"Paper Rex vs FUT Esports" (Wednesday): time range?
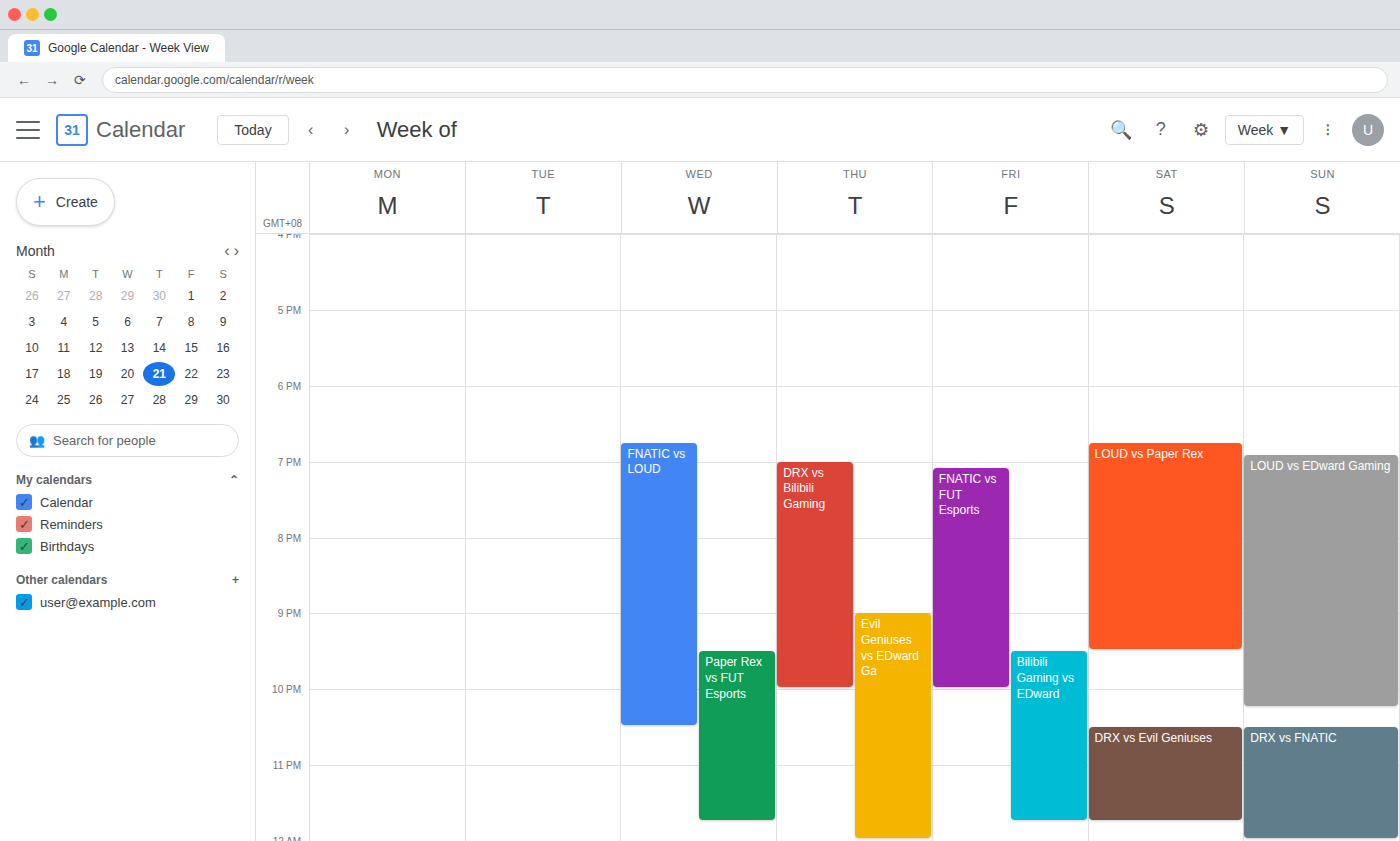
9:30 PM to 11:45 PM